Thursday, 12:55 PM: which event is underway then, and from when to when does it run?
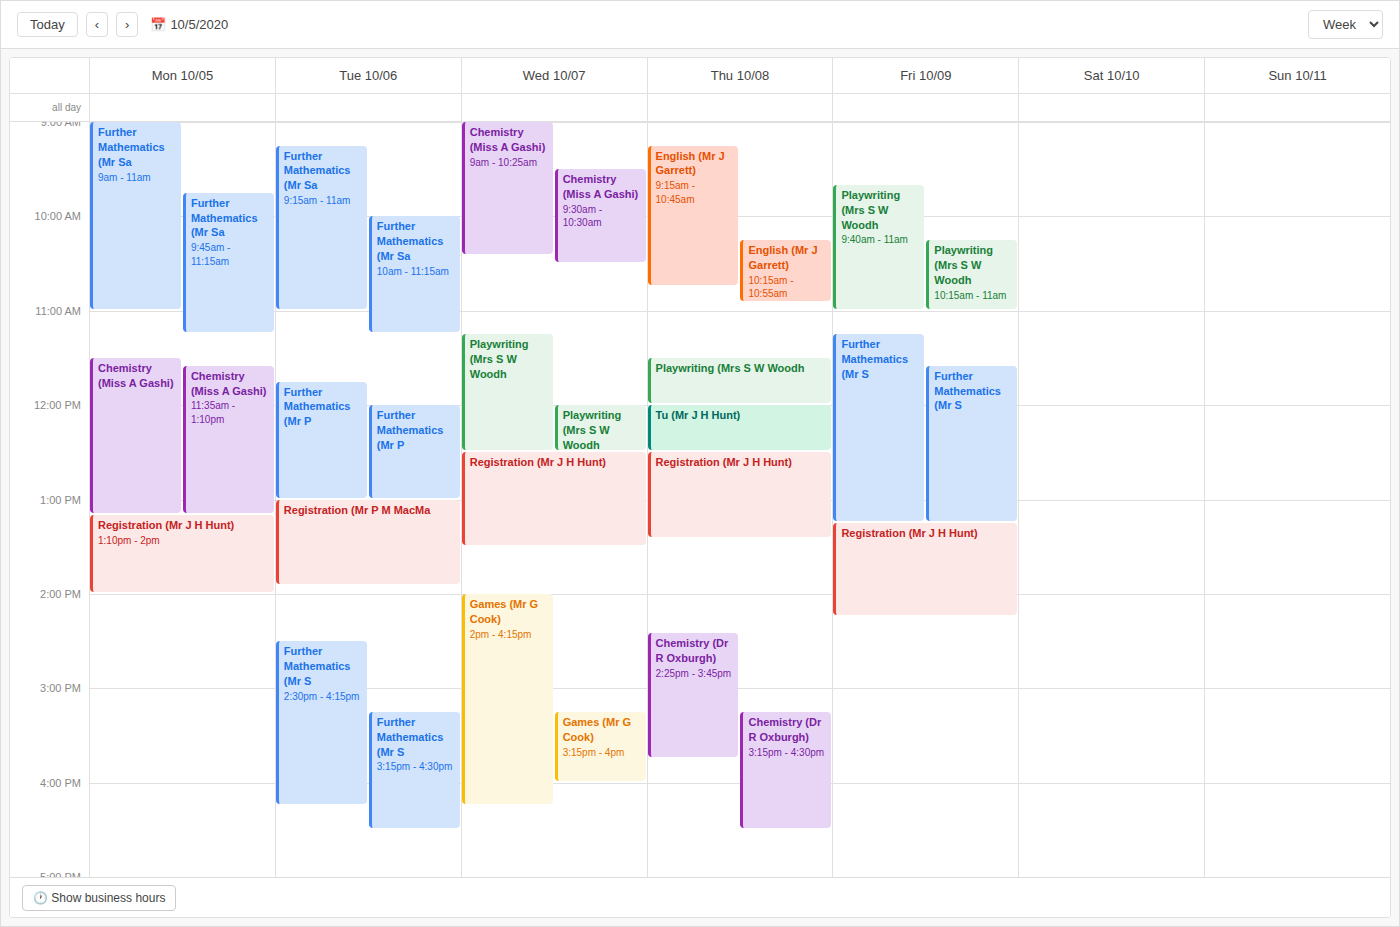
"Registration (Mr J H Hunt)", 12:30 PM to 1:25 PM